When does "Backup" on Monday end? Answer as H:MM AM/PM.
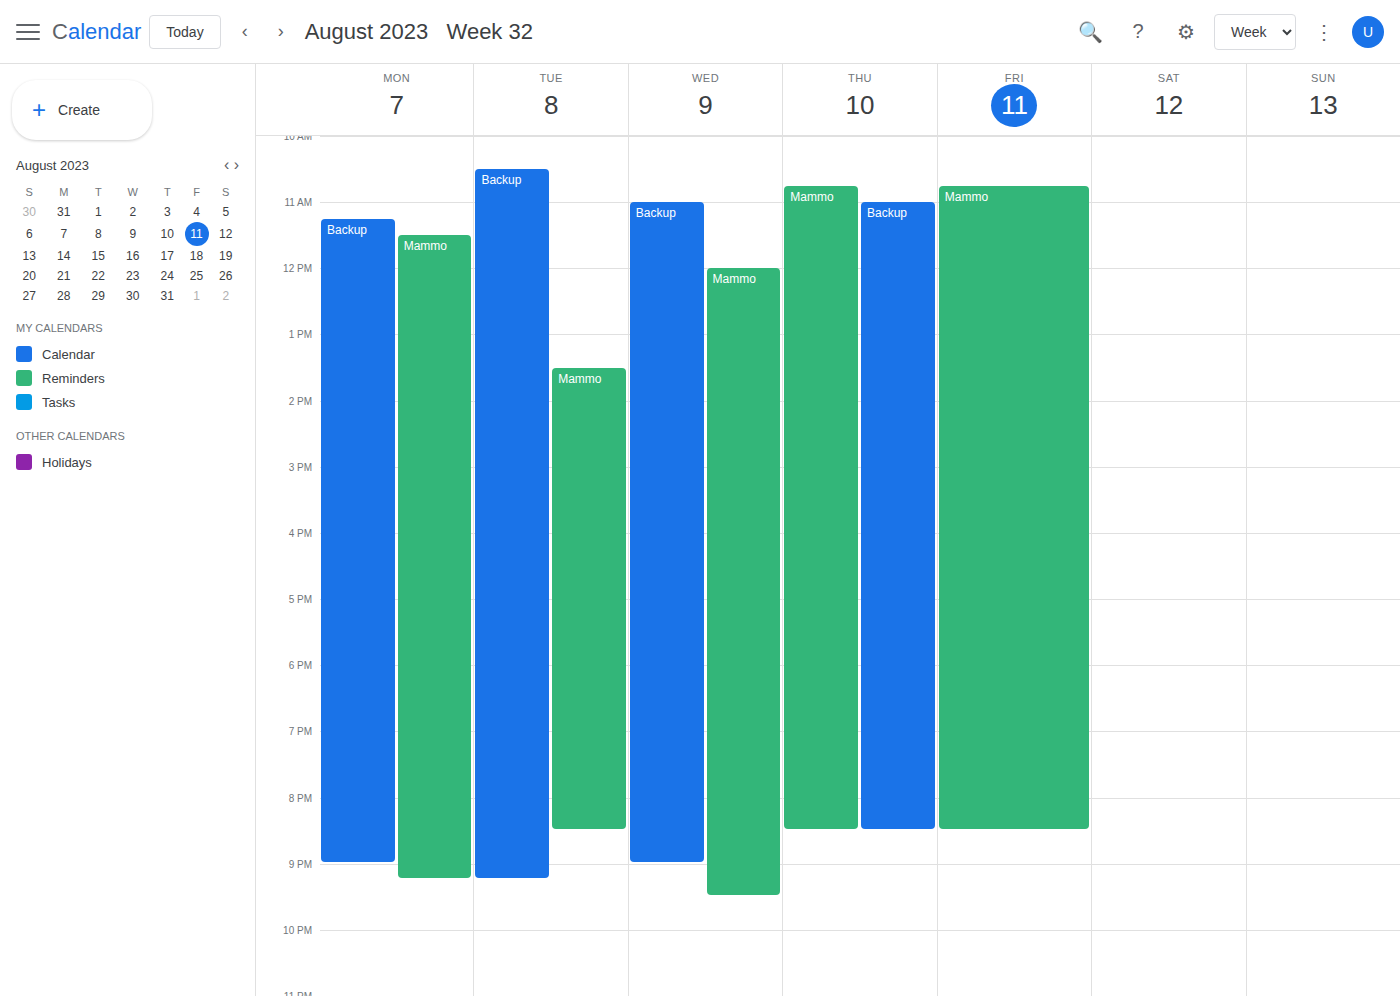
9:00 PM